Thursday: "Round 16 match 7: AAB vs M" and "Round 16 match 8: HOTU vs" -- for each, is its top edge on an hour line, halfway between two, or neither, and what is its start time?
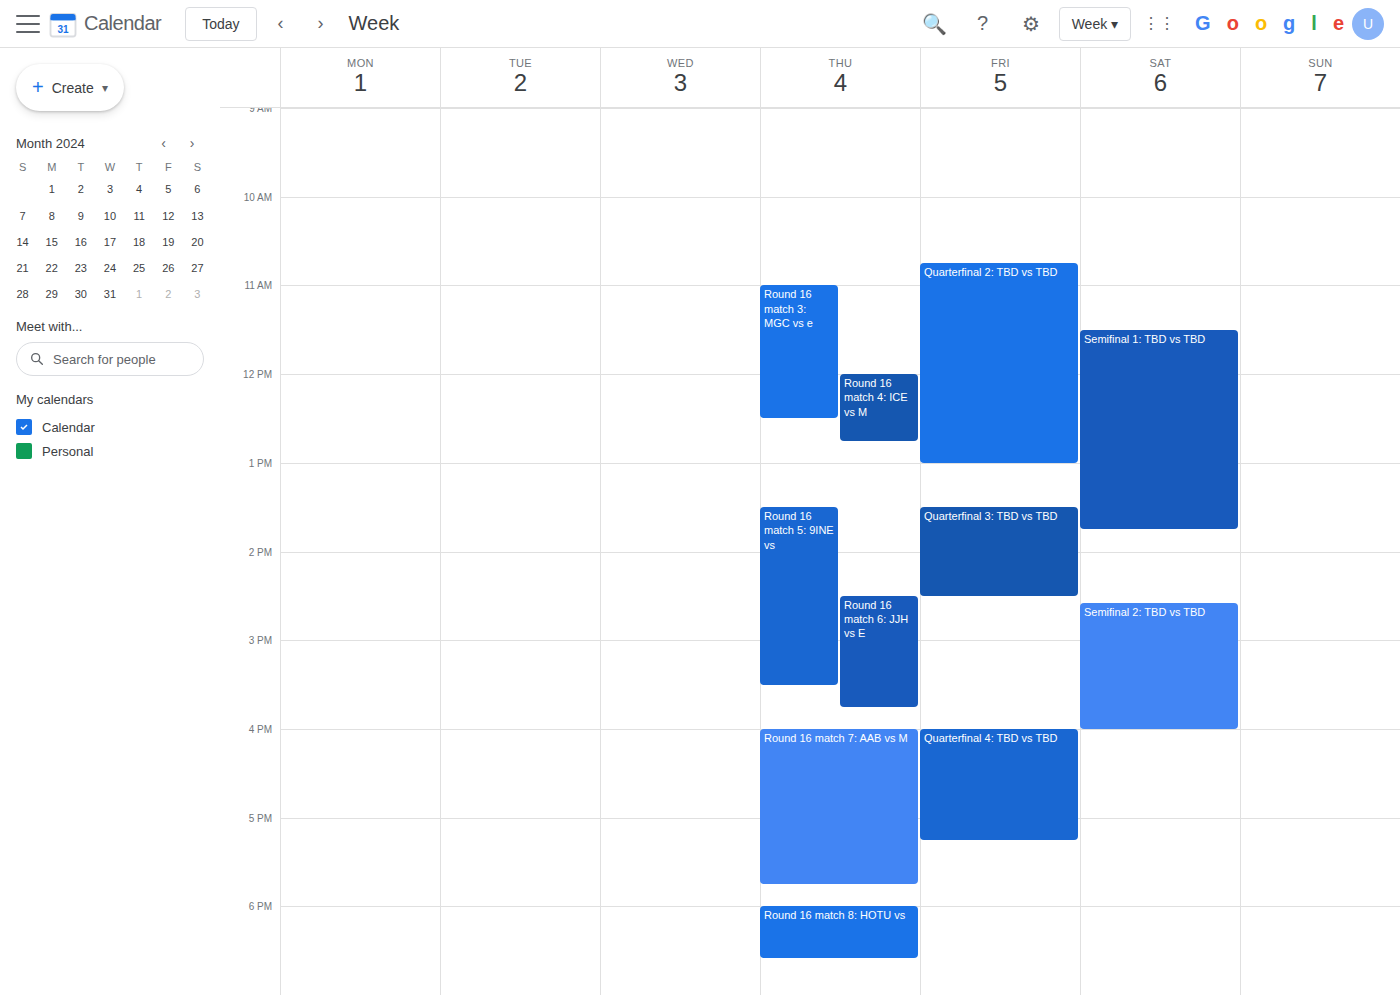
"Round 16 match 7: AAB vs M": 4:00 PM, exactly on the 4 PM line. "Round 16 match 8: HOTU vs": 6:00 PM, exactly on the 6 PM line.